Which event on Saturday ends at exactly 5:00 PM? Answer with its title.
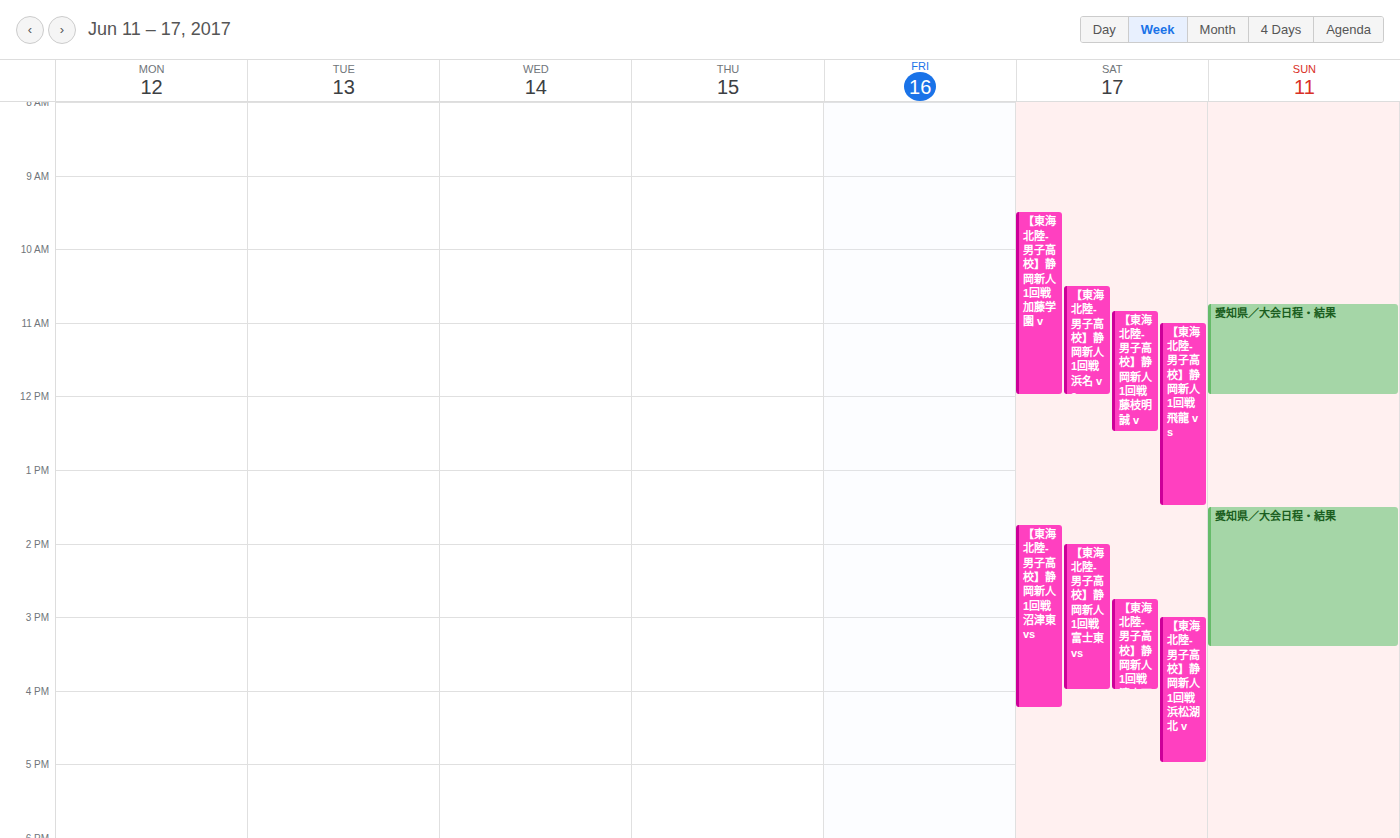
"【東海北陸-男子高校】静岡新人 1回戦 浜松湖北 v"